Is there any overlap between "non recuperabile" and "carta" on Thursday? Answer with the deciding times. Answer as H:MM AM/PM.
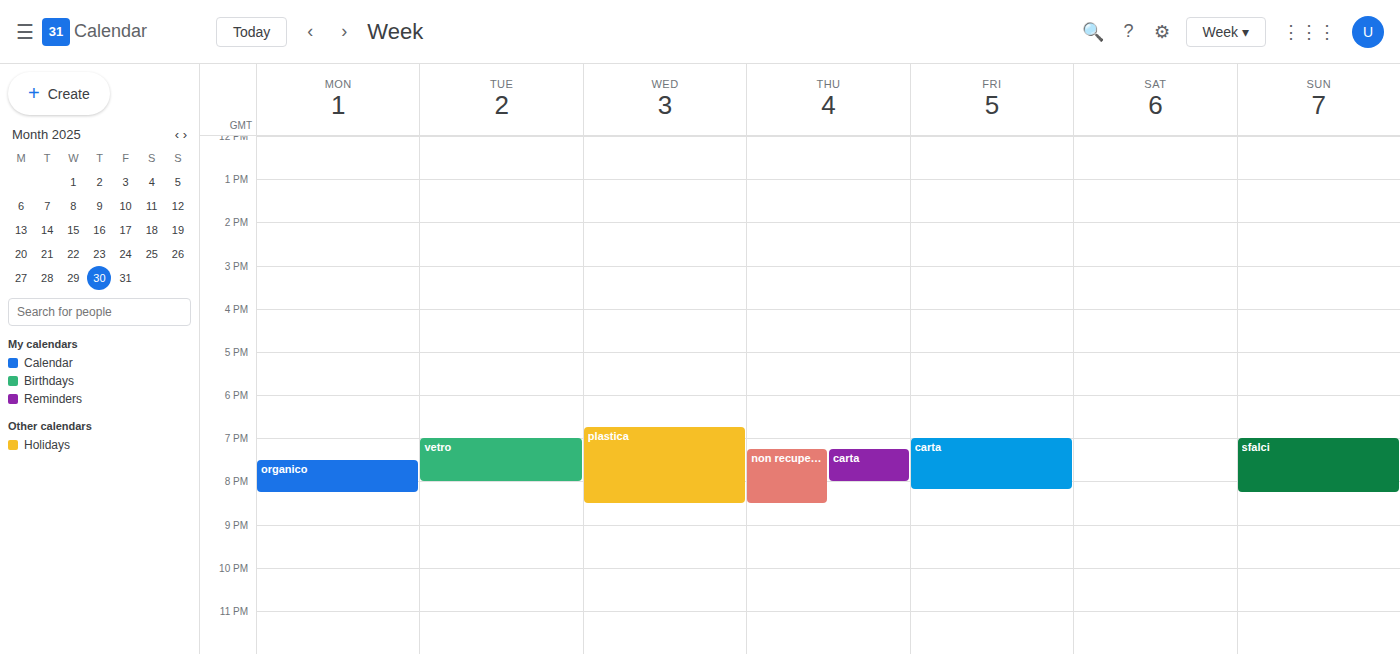
"carta" runs 7:15 PM to 8:00 PM, inside "non recuperabile" -- they overlap.